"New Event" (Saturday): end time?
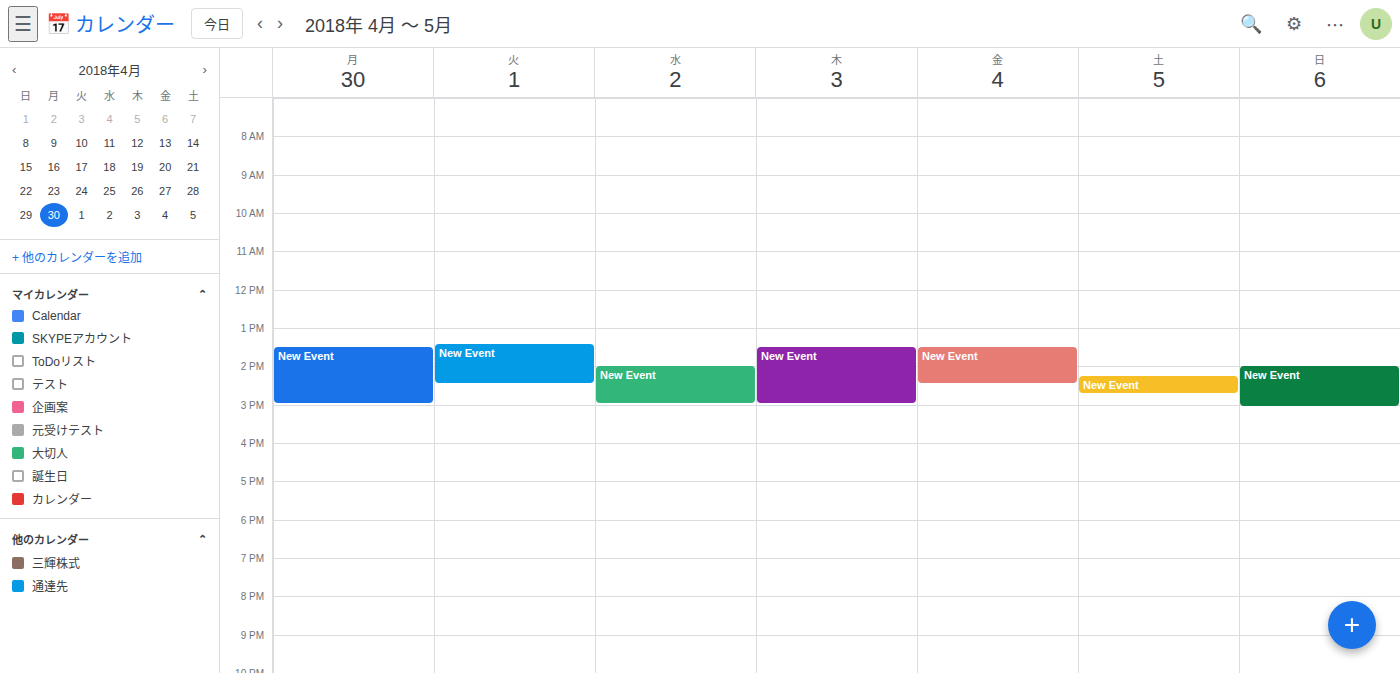
2:45 PM